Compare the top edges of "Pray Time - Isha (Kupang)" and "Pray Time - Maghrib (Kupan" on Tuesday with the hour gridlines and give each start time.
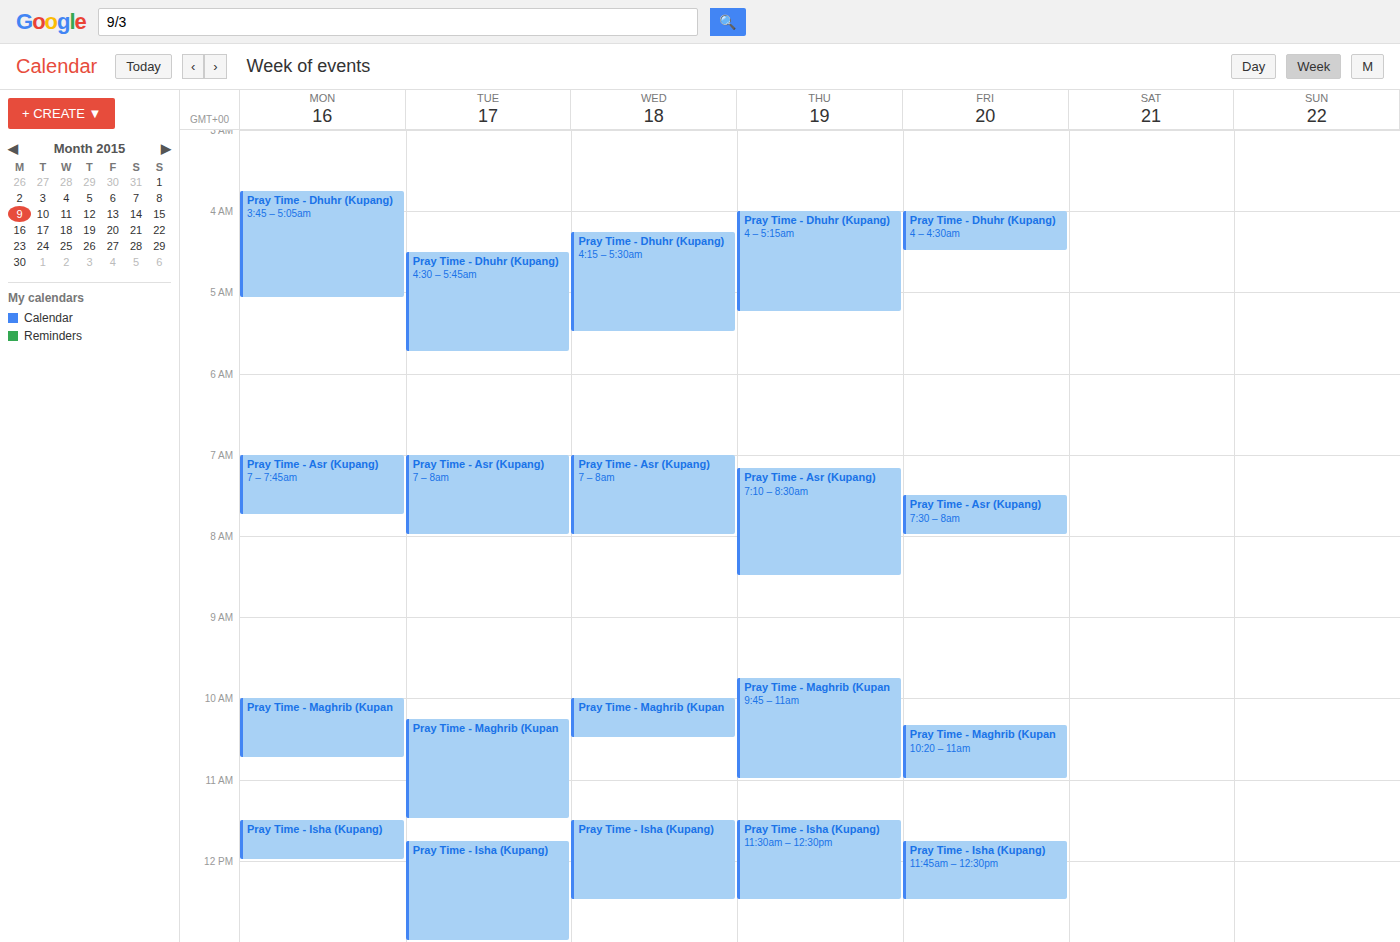
"Pray Time - Isha (Kupang)": 11:45 AM, neither: three quarters of the way from the 11 AM line to the 12 PM line. "Pray Time - Maghrib (Kupan": 10:15 AM, neither: a quarter of the way from the 10 AM line to the 11 AM line.